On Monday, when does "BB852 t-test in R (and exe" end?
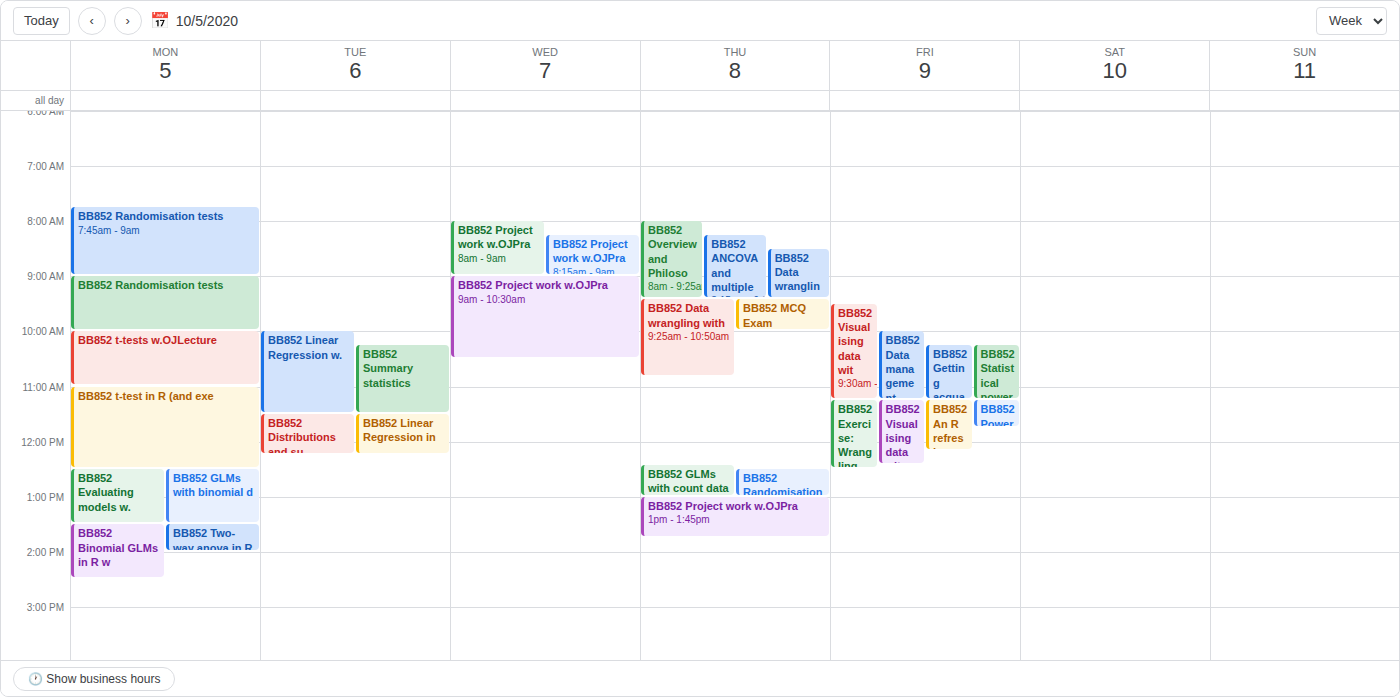
12:30 PM